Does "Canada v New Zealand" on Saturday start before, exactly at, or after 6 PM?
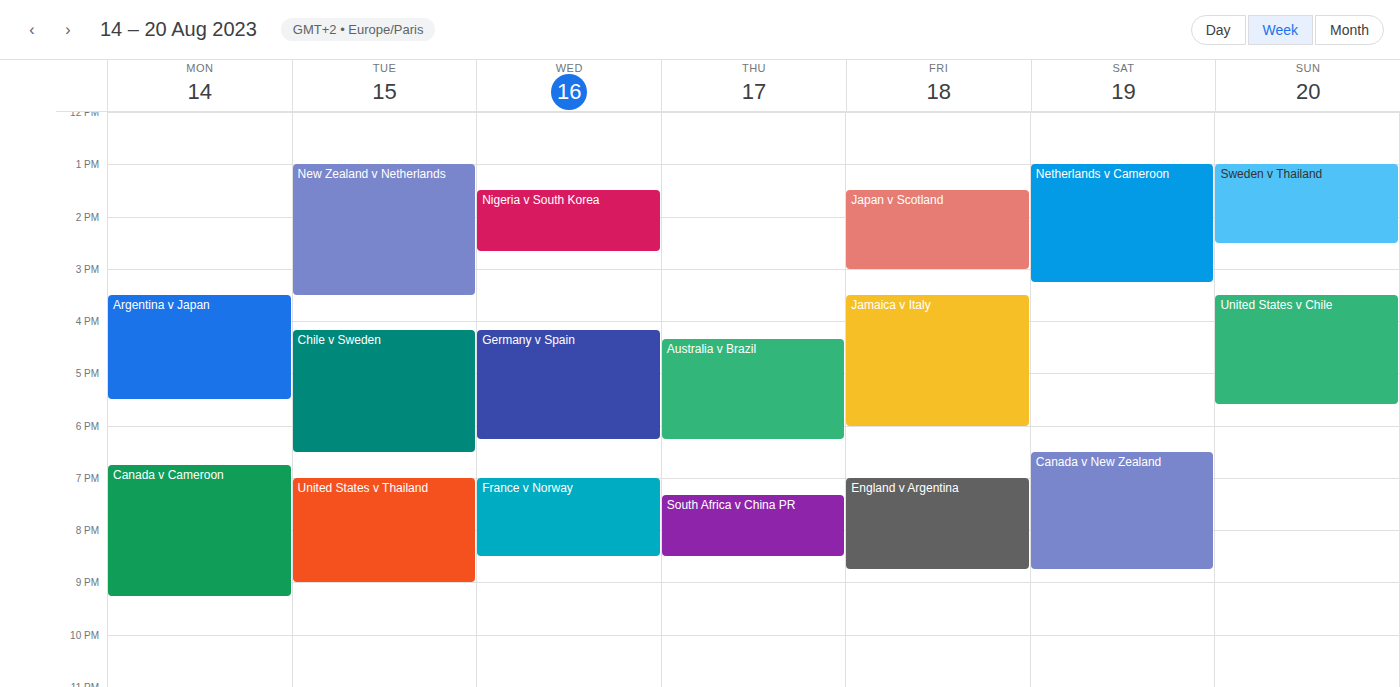
6:30 PM -- after 6 PM, 30 minutes below the 6 PM line.